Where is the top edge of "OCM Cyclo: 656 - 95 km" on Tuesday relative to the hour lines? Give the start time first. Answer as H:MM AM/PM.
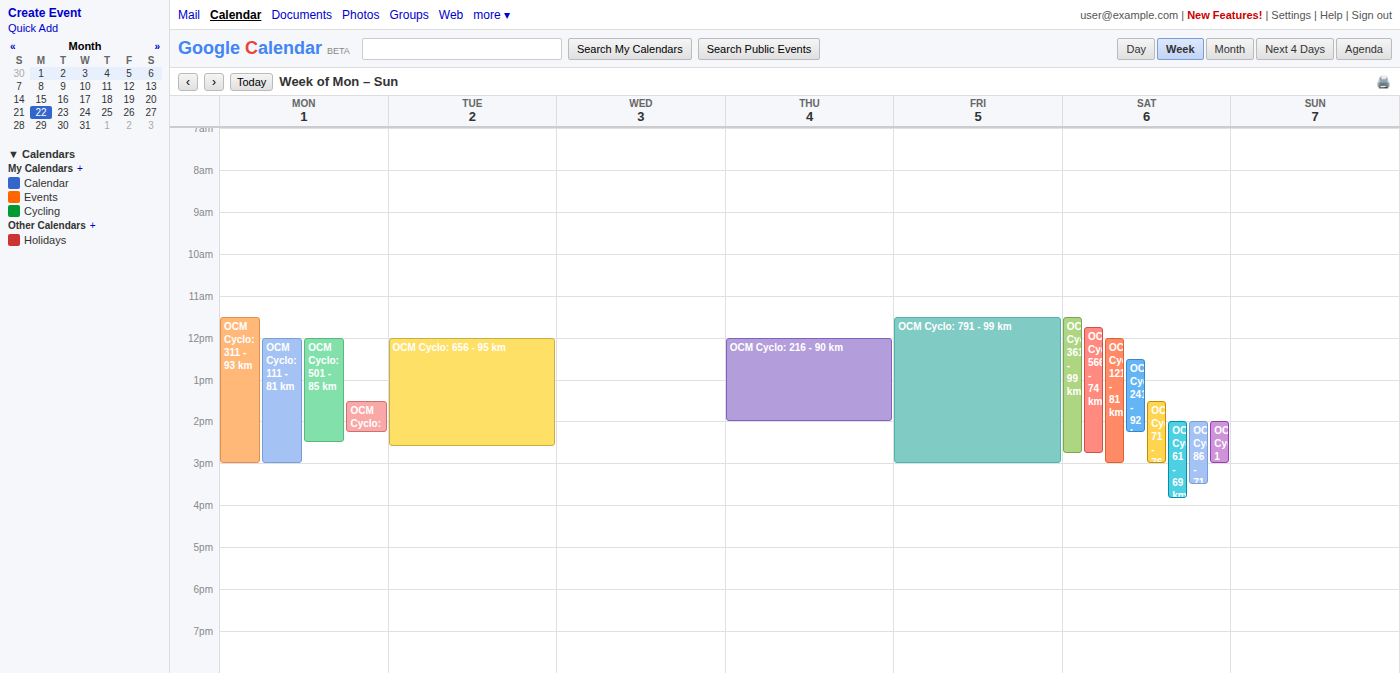
12:00 PM -- exactly on the 12 PM line.